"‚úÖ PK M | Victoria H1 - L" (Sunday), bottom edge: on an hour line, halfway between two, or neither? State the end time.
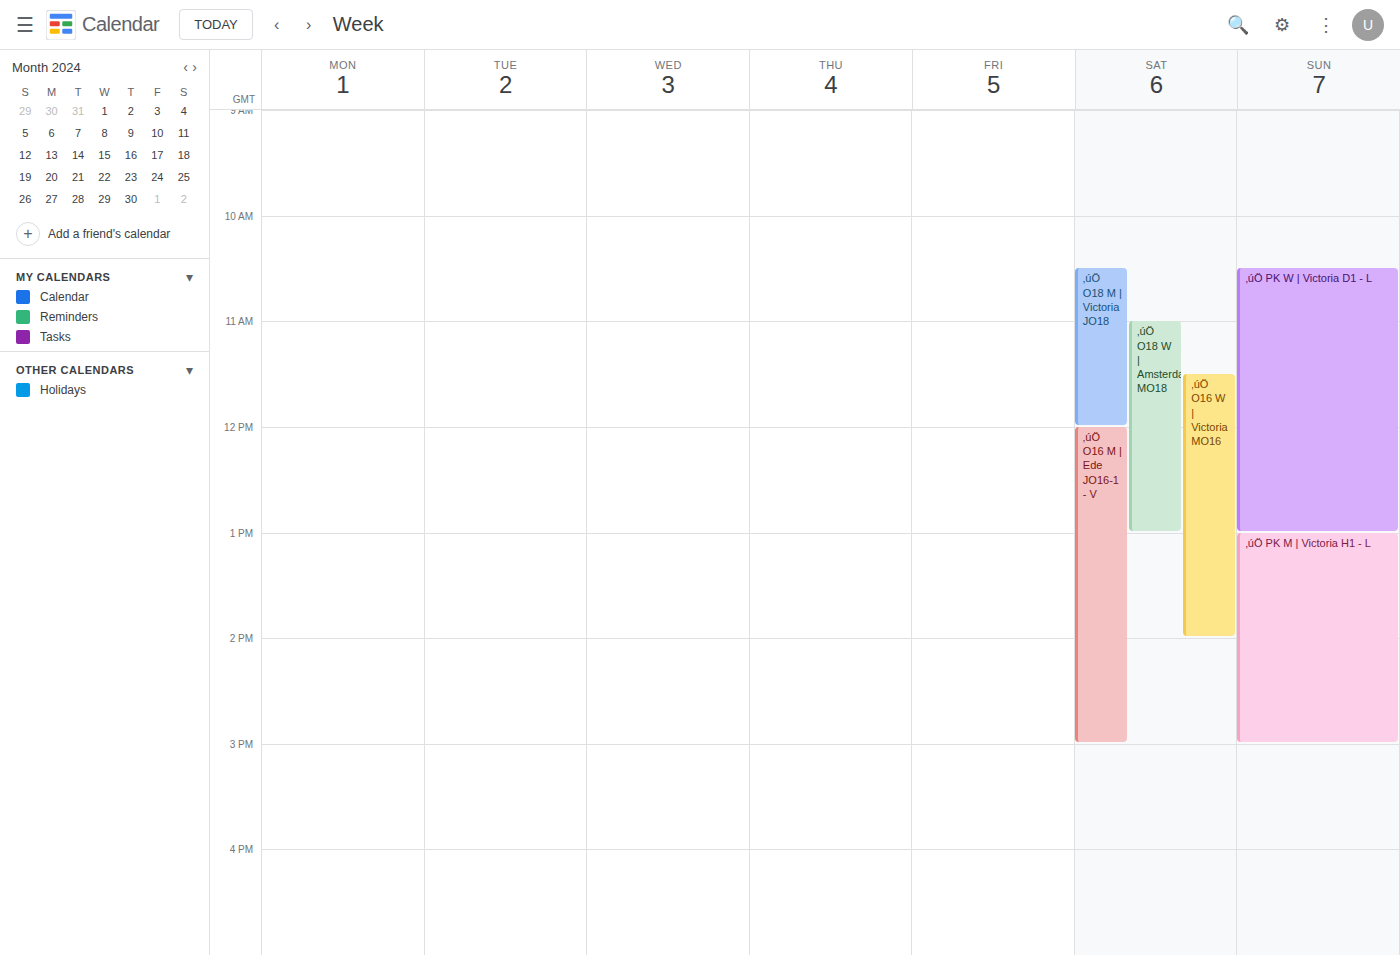
3:00 PM -- exactly on the 3 PM line.